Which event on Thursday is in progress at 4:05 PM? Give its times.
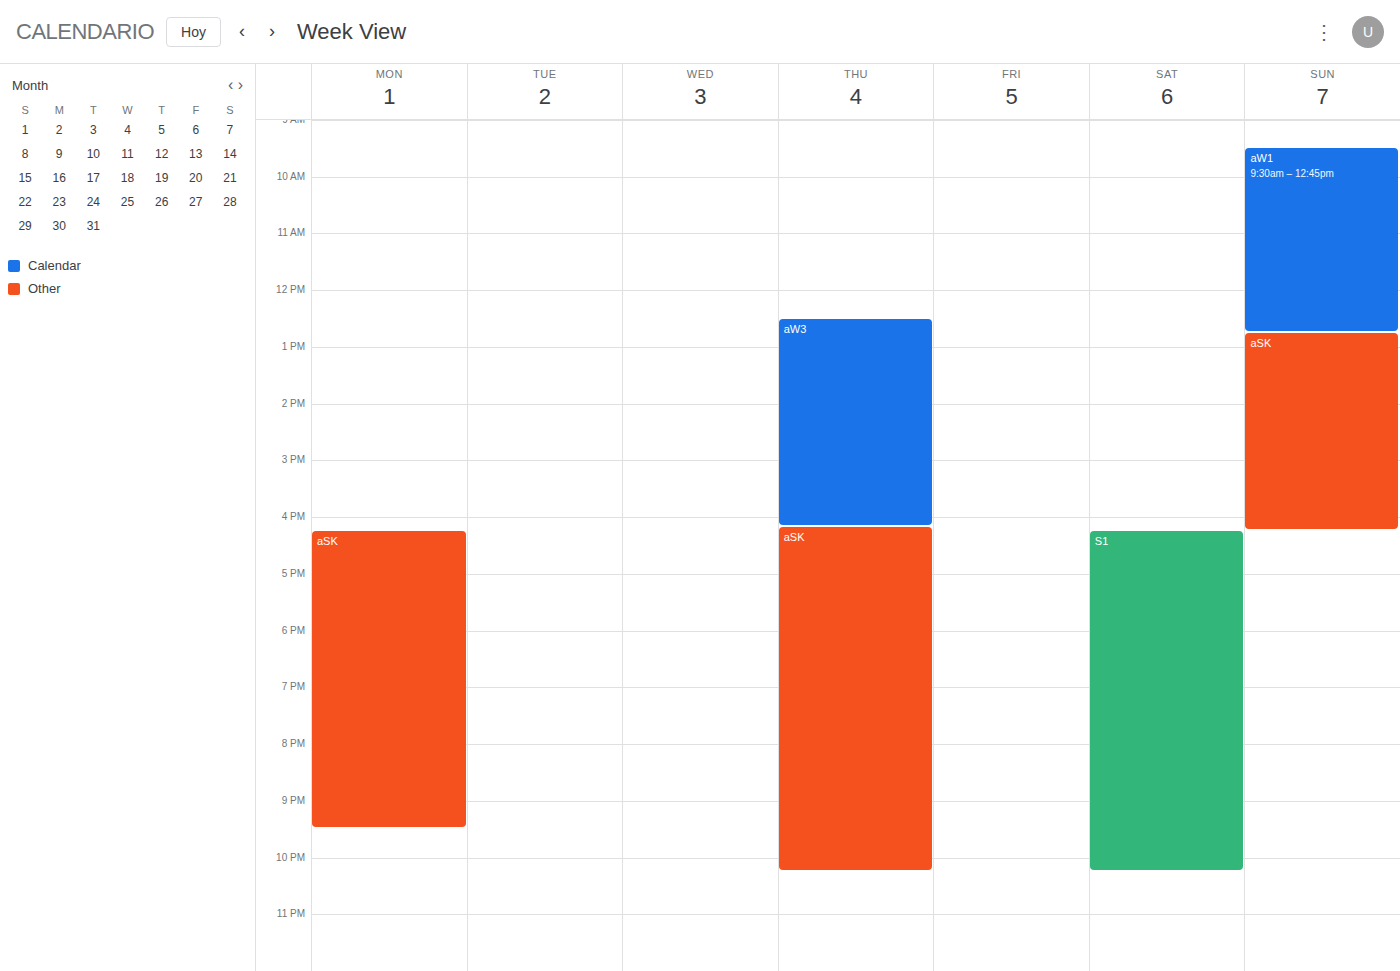
"aW3", 12:30 PM to 4:10 PM